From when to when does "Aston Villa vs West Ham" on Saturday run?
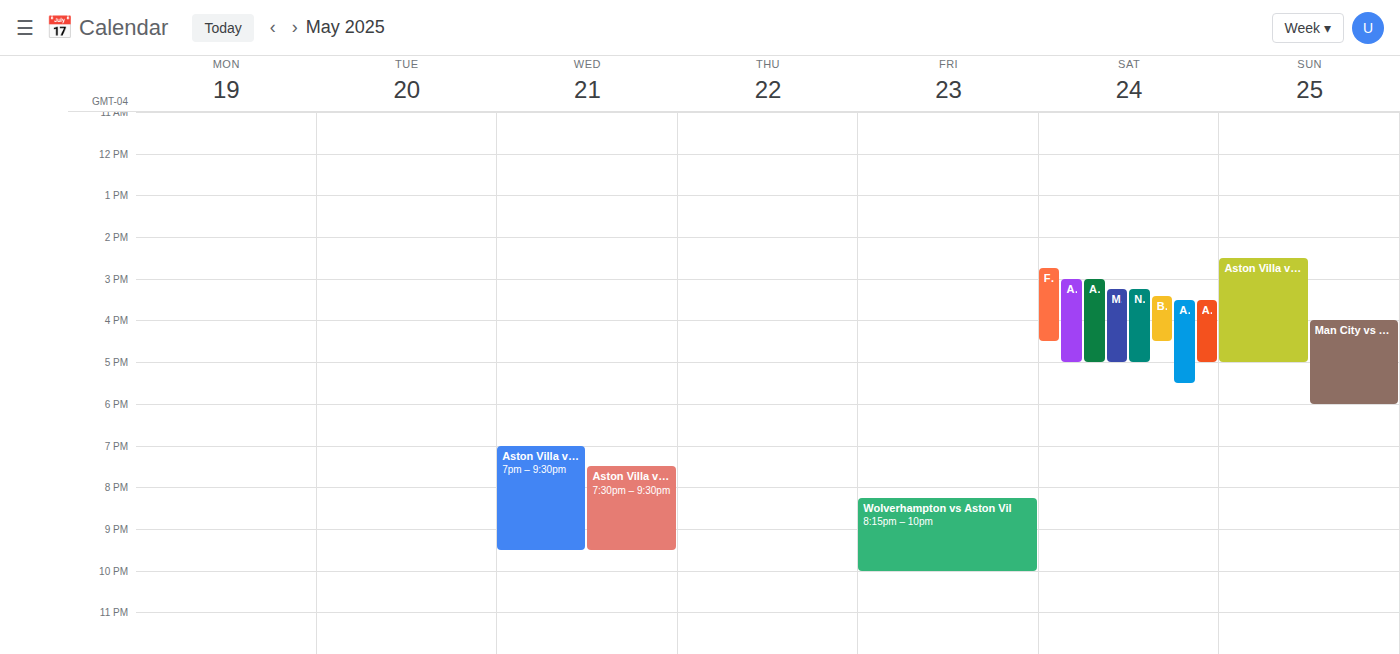
3:00 PM to 5:00 PM